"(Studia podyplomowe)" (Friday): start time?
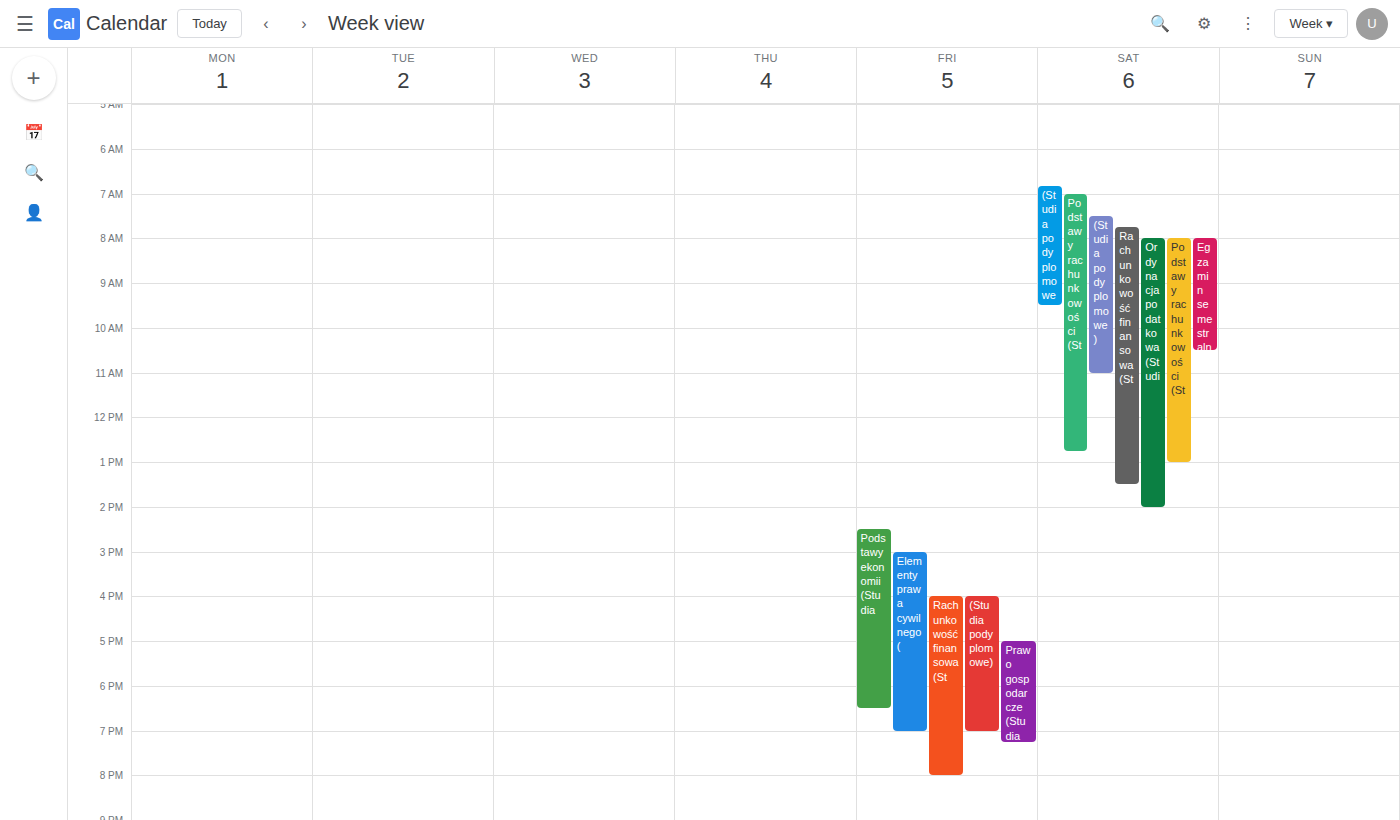
4:00 PM